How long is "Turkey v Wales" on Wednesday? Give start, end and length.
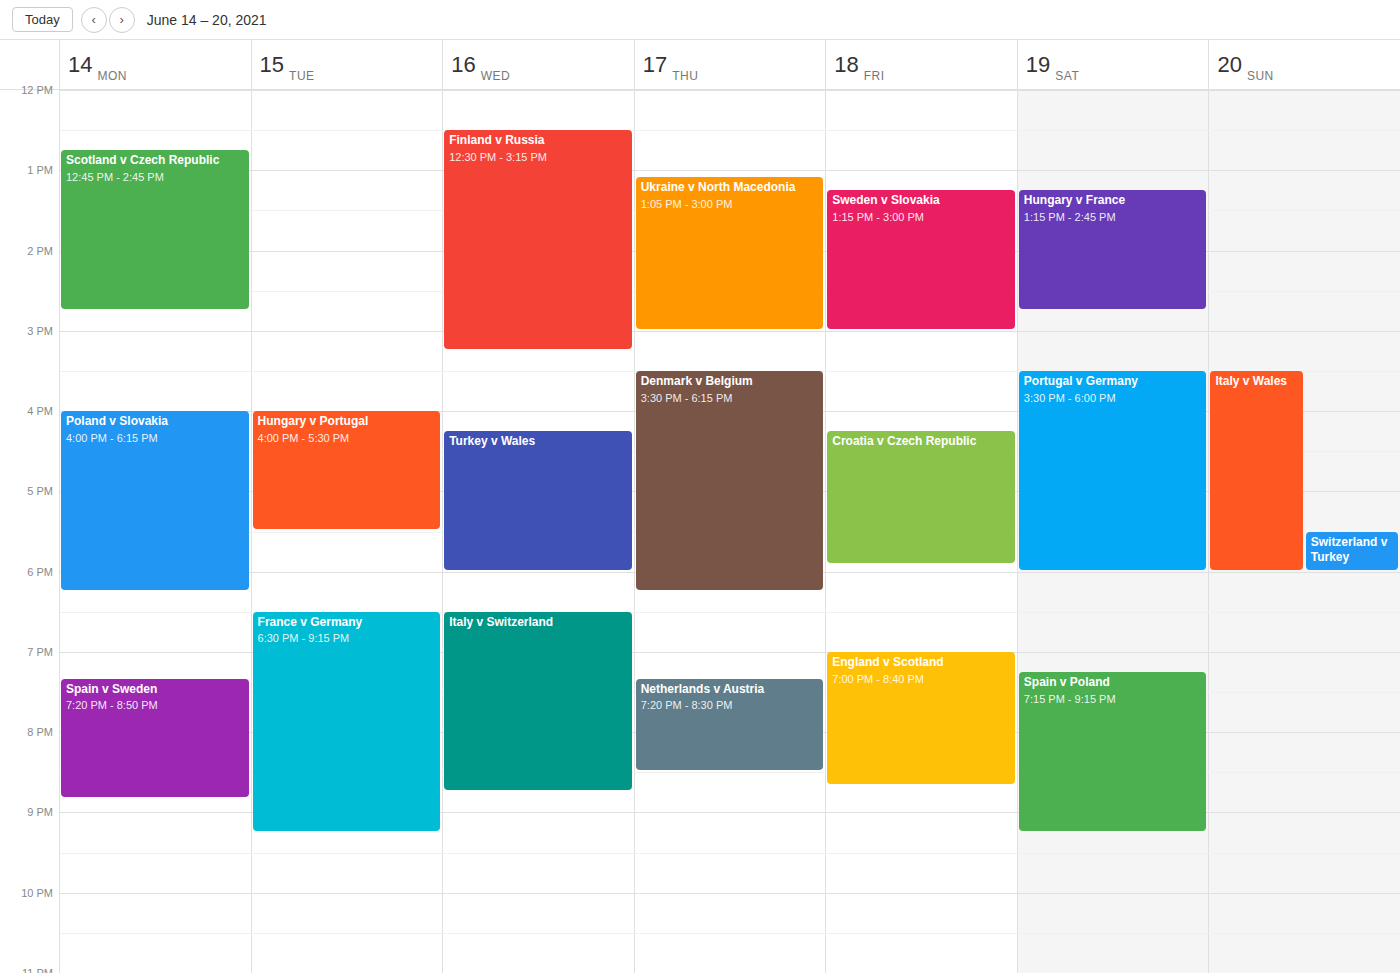
4:15 PM to 6:00 PM, 1 hour 45 minutes